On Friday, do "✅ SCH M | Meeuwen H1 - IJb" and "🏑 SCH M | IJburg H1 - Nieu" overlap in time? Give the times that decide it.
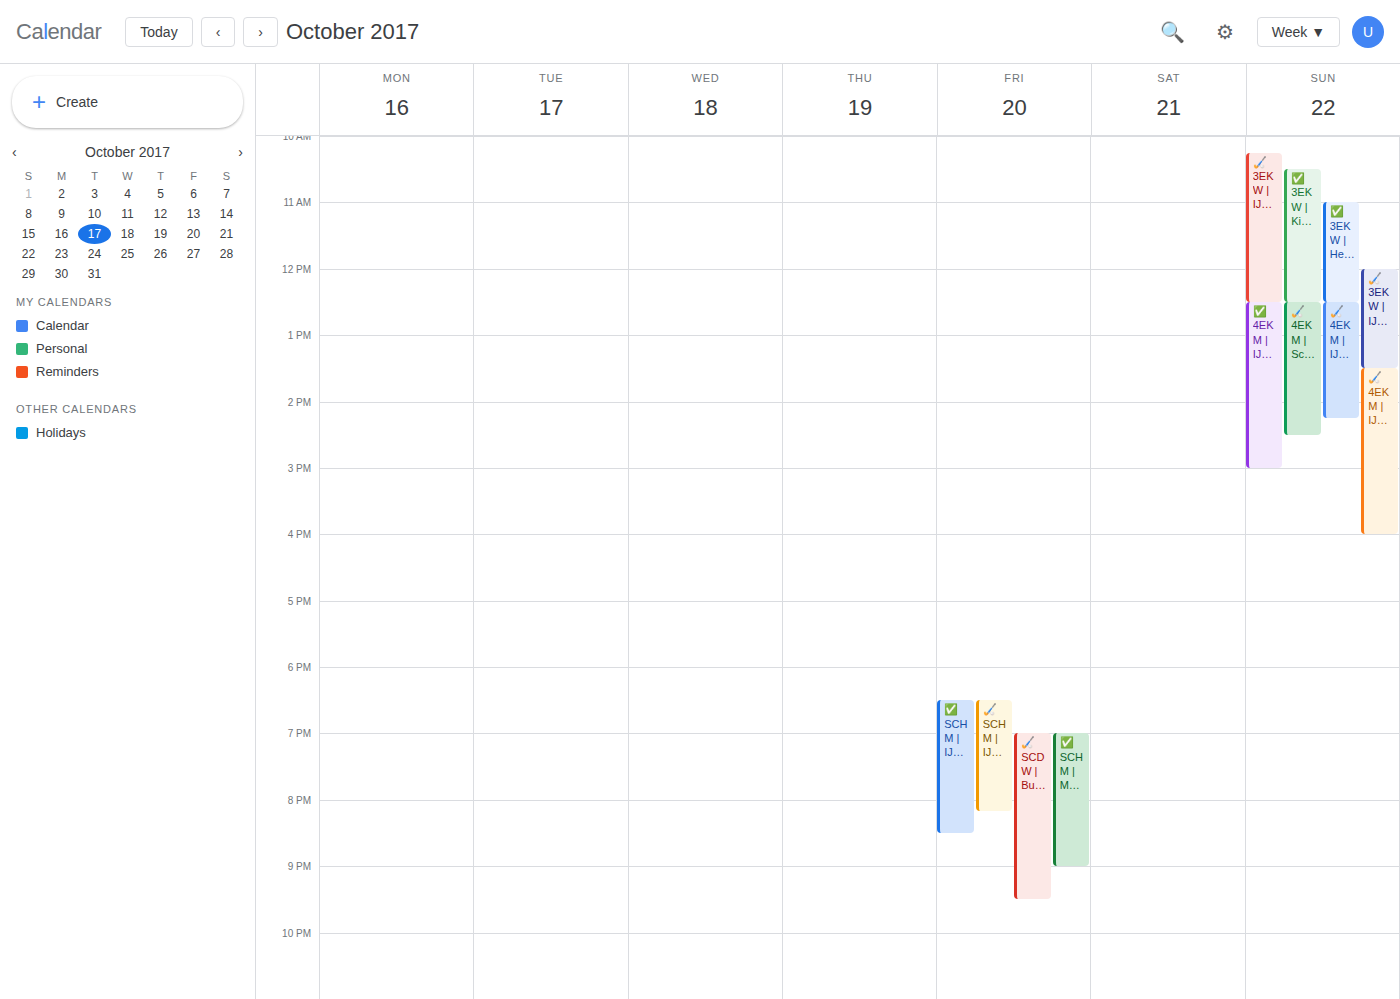
"✅ SCH M | Meeuwen H1 - IJb" starts at 7:00 PM, before "🏑 SCH M | IJburg H1 - Nieu" ends at 8:10 PM -- they overlap.